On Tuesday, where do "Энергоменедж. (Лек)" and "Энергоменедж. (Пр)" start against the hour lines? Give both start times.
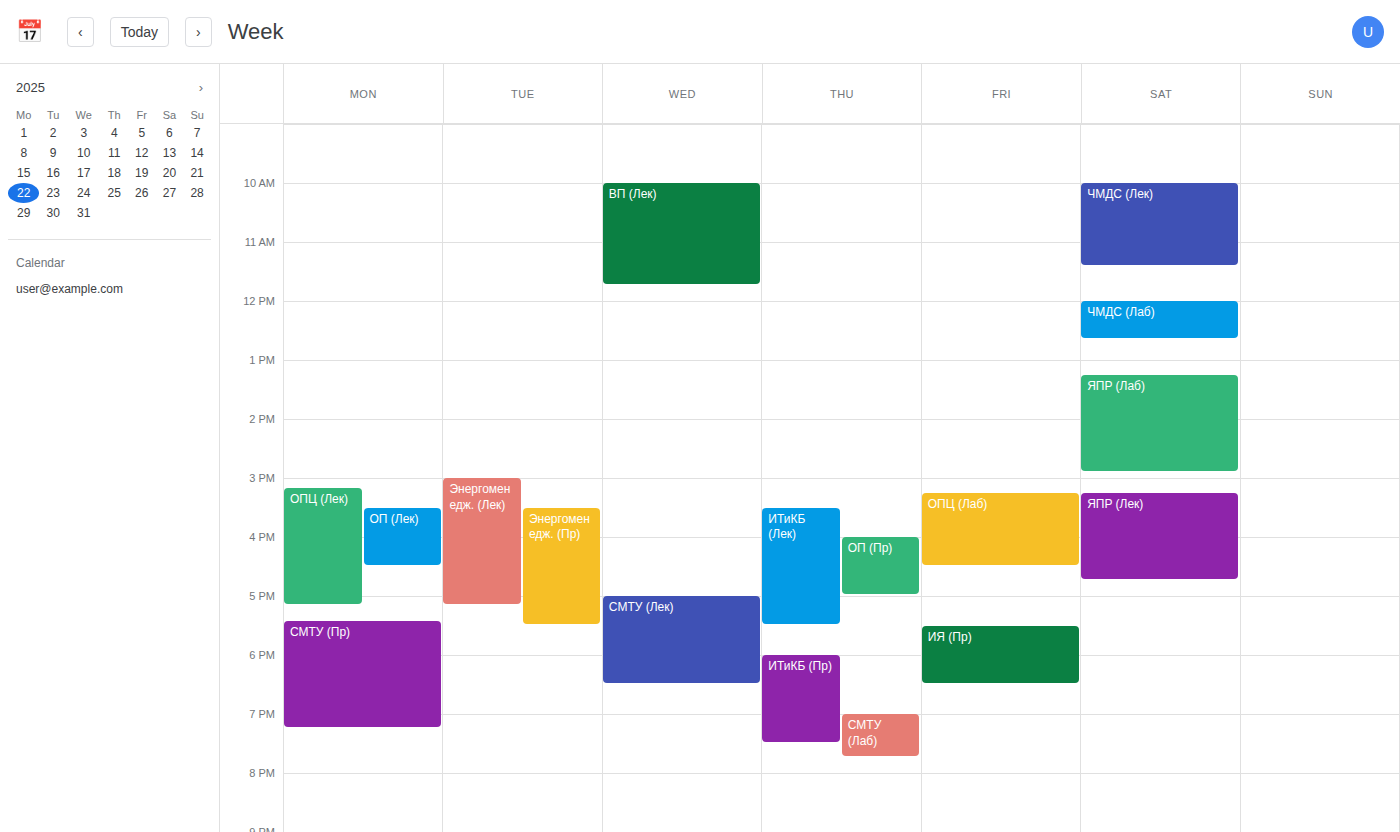
"Энергоменедж. (Лек)": 15:00, exactly on the 15:00 line. "Энергоменедж. (Пр)": 15:30, halfway between the 15:00 and 16:00 lines.